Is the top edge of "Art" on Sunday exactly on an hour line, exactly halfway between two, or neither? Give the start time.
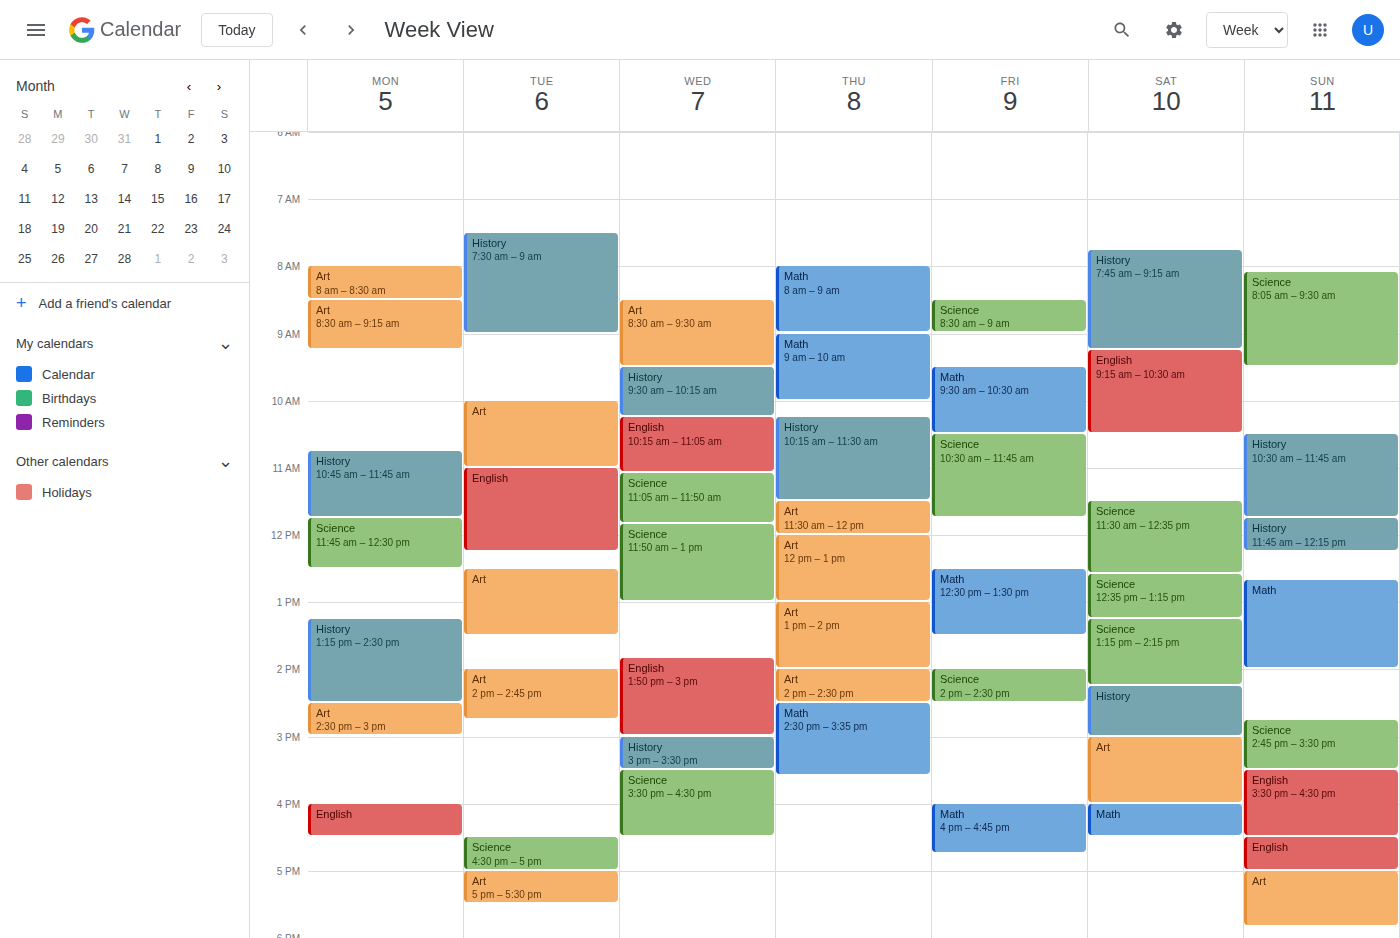
5:00 PM -- exactly on the 5 PM line.